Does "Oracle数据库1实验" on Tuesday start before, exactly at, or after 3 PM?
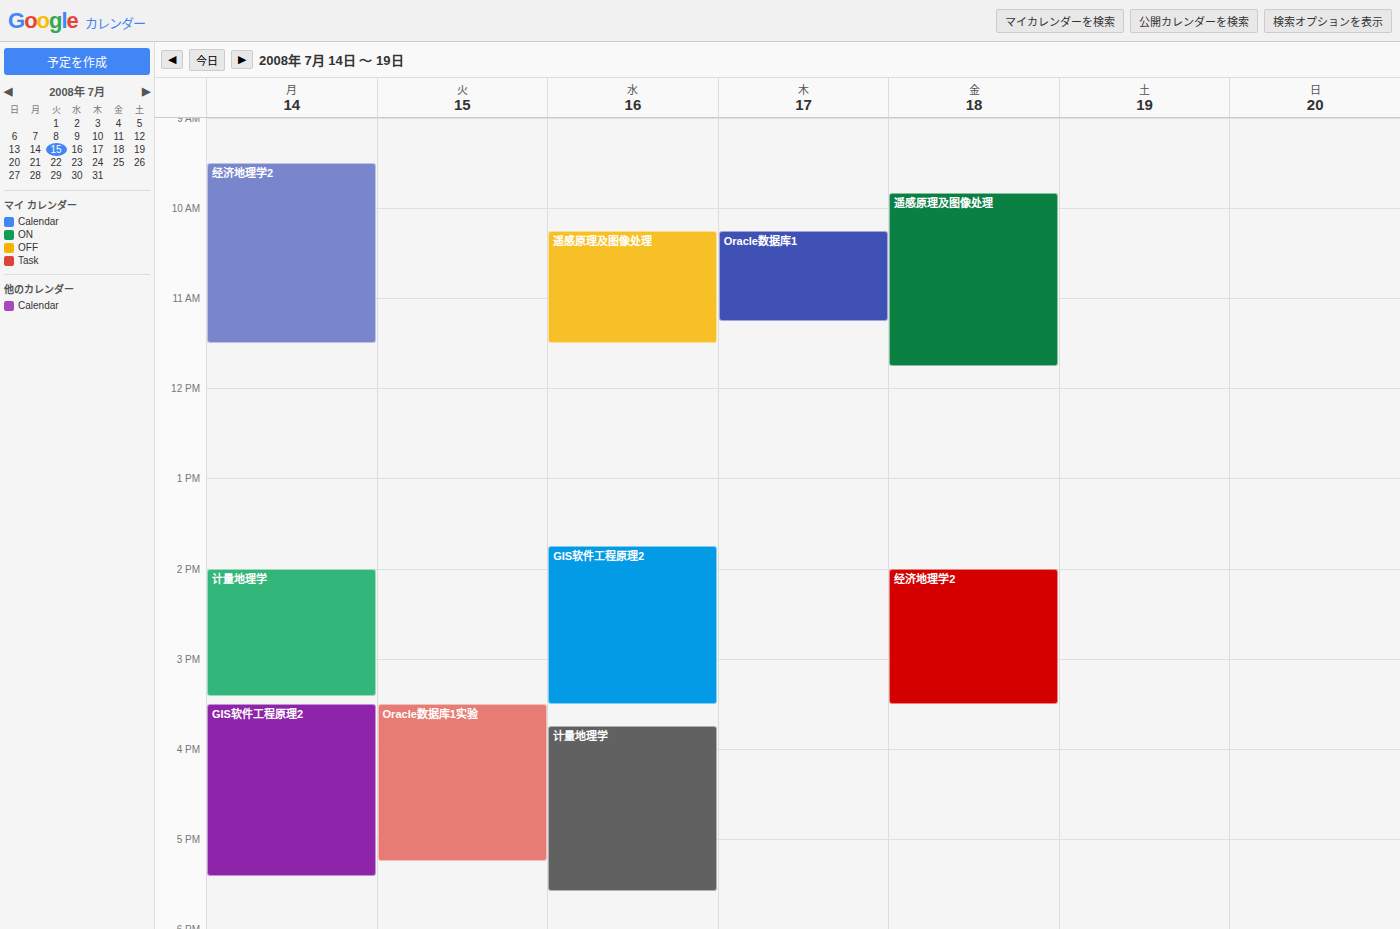
3:30 PM -- after 3 PM, 30 minutes below the 3 PM line.